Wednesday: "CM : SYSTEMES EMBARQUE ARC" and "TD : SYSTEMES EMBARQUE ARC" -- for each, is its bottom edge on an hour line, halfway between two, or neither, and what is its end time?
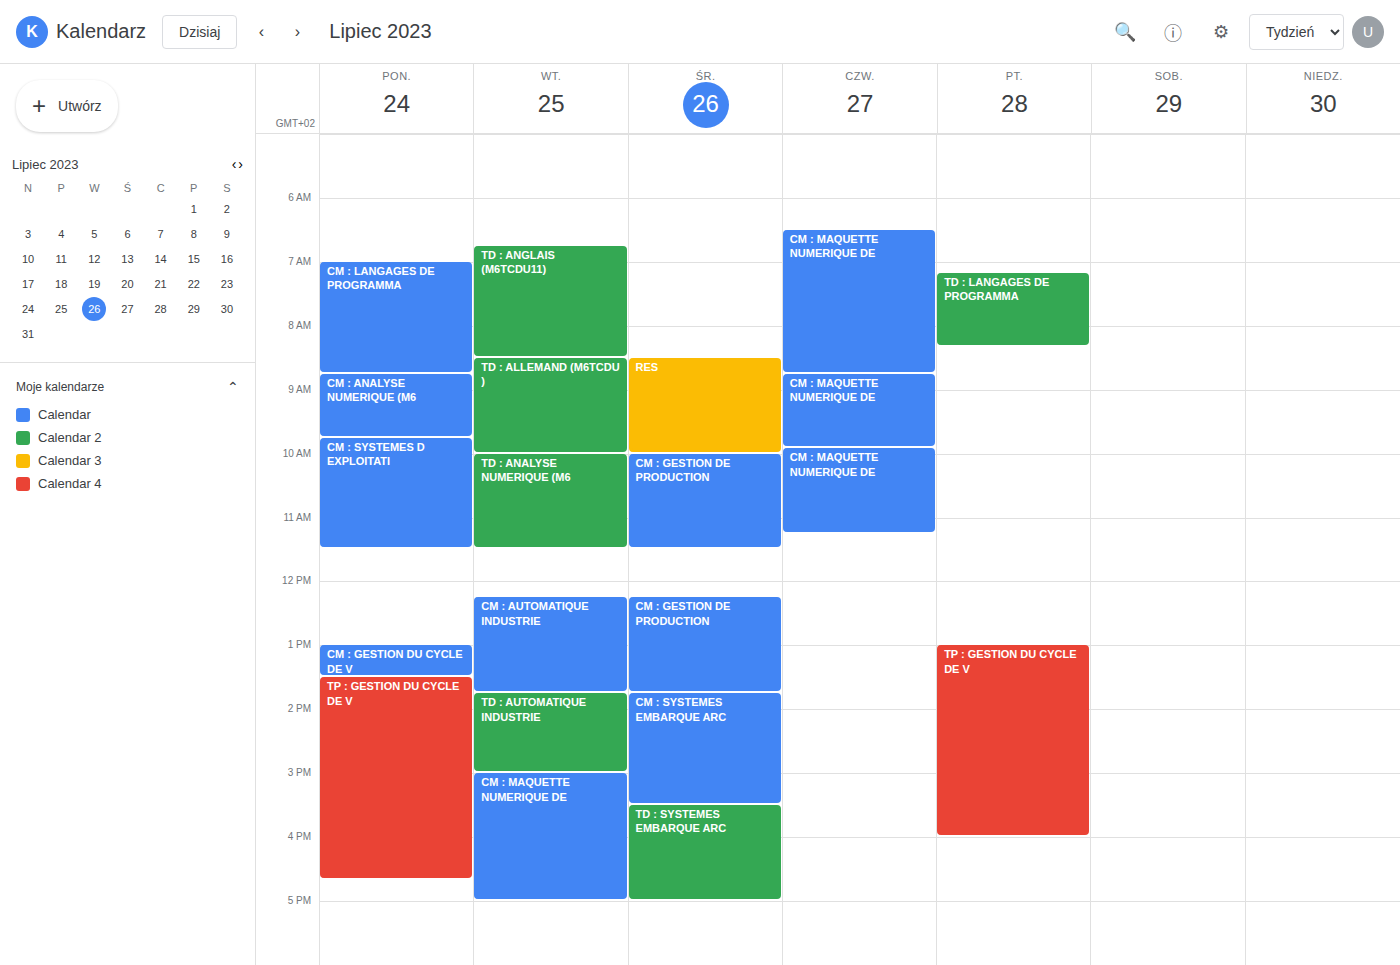
"CM : SYSTEMES EMBARQUE ARC": 3:30 PM, halfway between the 3 PM and 4 PM lines. "TD : SYSTEMES EMBARQUE ARC": 5:00 PM, exactly on the 5 PM line.